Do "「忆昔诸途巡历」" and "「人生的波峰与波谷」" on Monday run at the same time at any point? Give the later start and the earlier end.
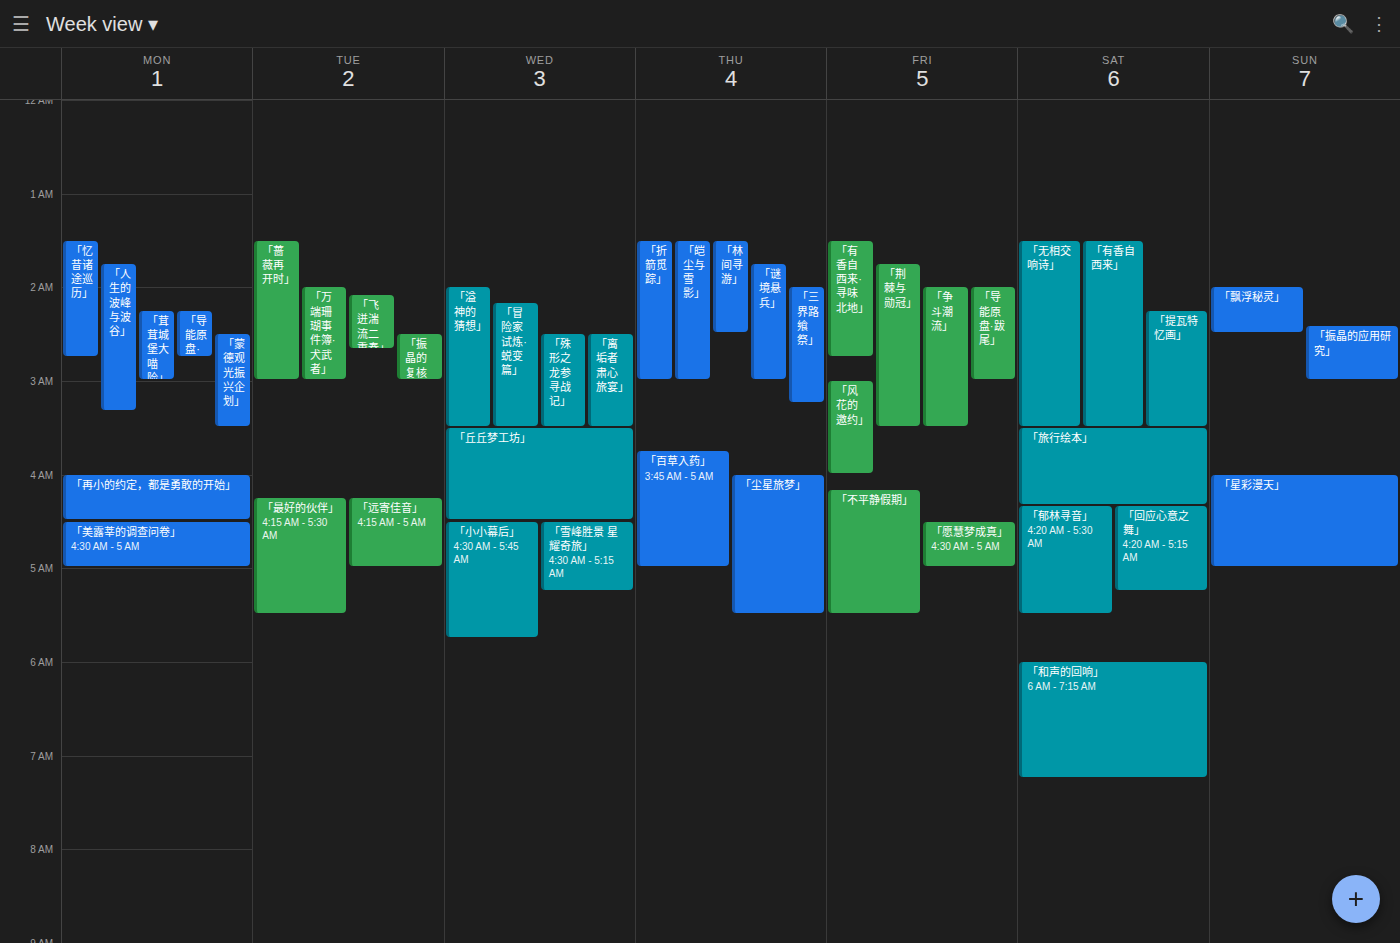
"「人生的波峰与波谷」" starts at 1:45 AM, before "「忆昔诸途巡历」" ends at 2:45 AM -- they overlap.